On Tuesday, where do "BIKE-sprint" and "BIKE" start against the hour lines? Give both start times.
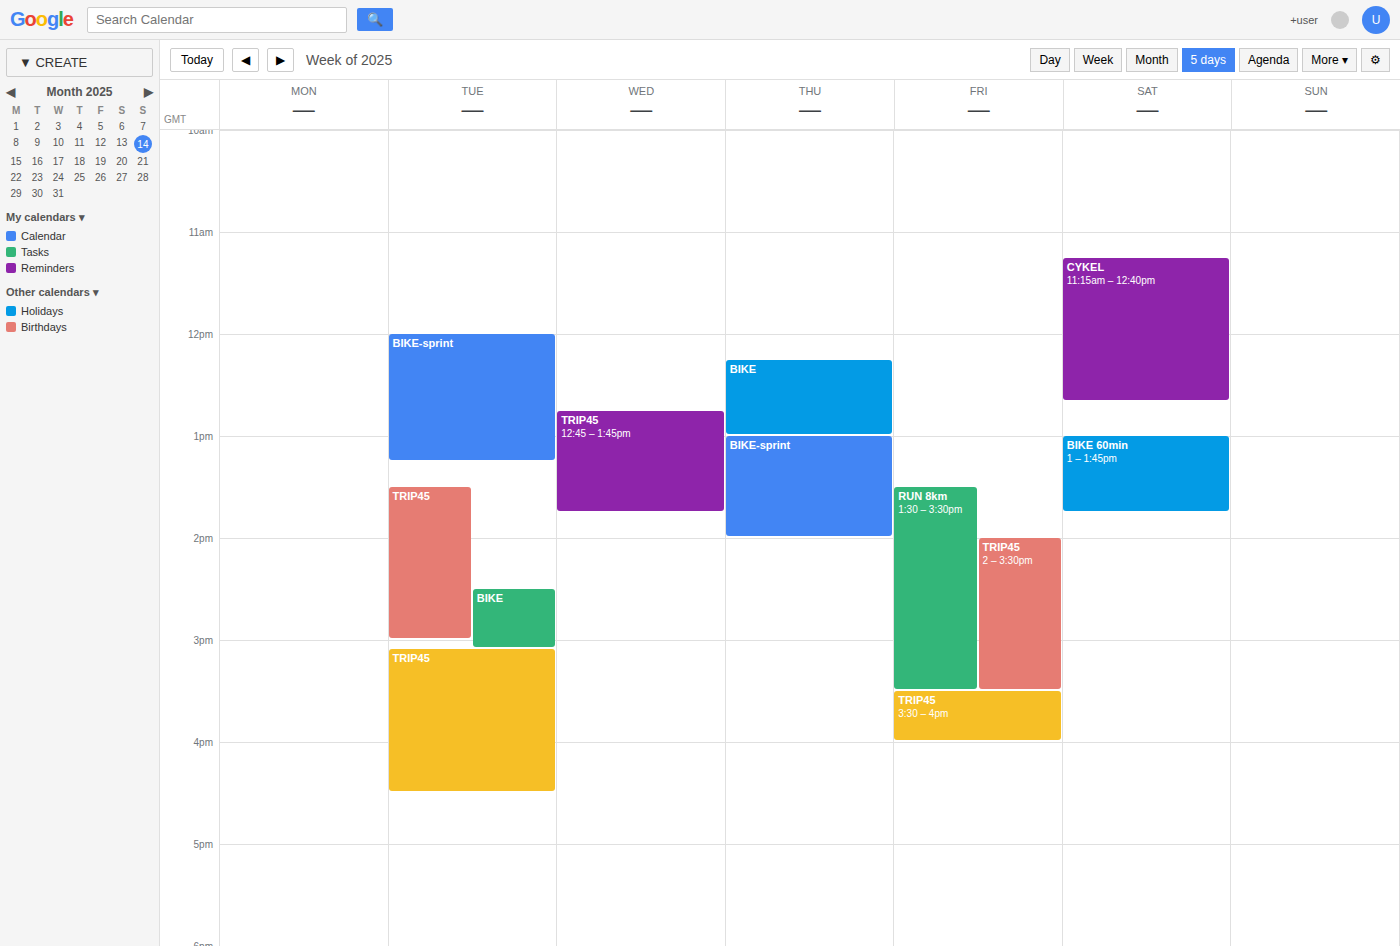
"BIKE-sprint": 12:00 PM, exactly on the 12 PM line. "BIKE": 2:30 PM, halfway between the 2 PM and 3 PM lines.